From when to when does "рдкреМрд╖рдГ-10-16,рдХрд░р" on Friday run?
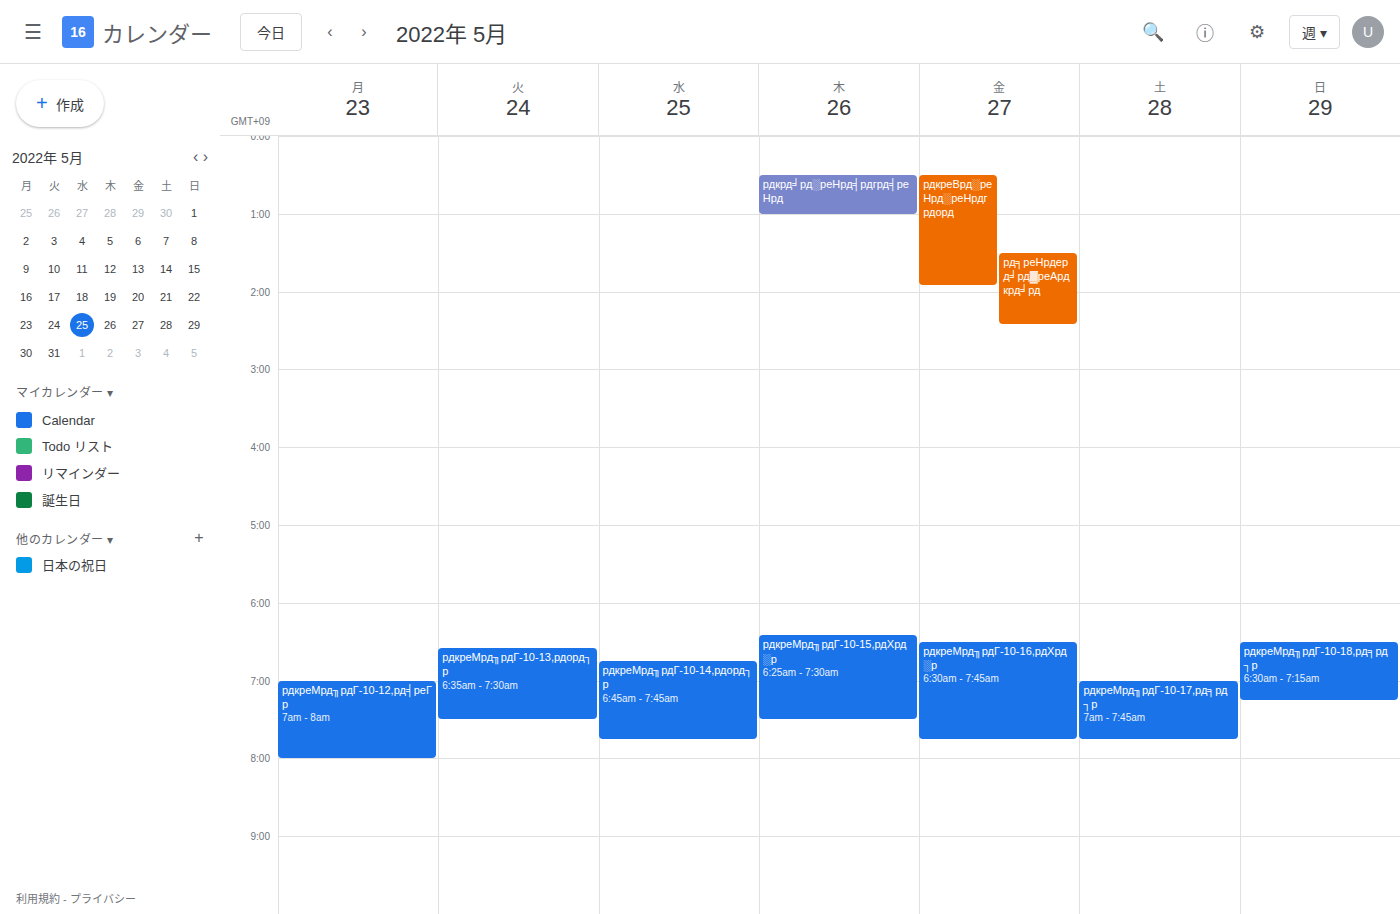
6:30 AM to 7:45 AM